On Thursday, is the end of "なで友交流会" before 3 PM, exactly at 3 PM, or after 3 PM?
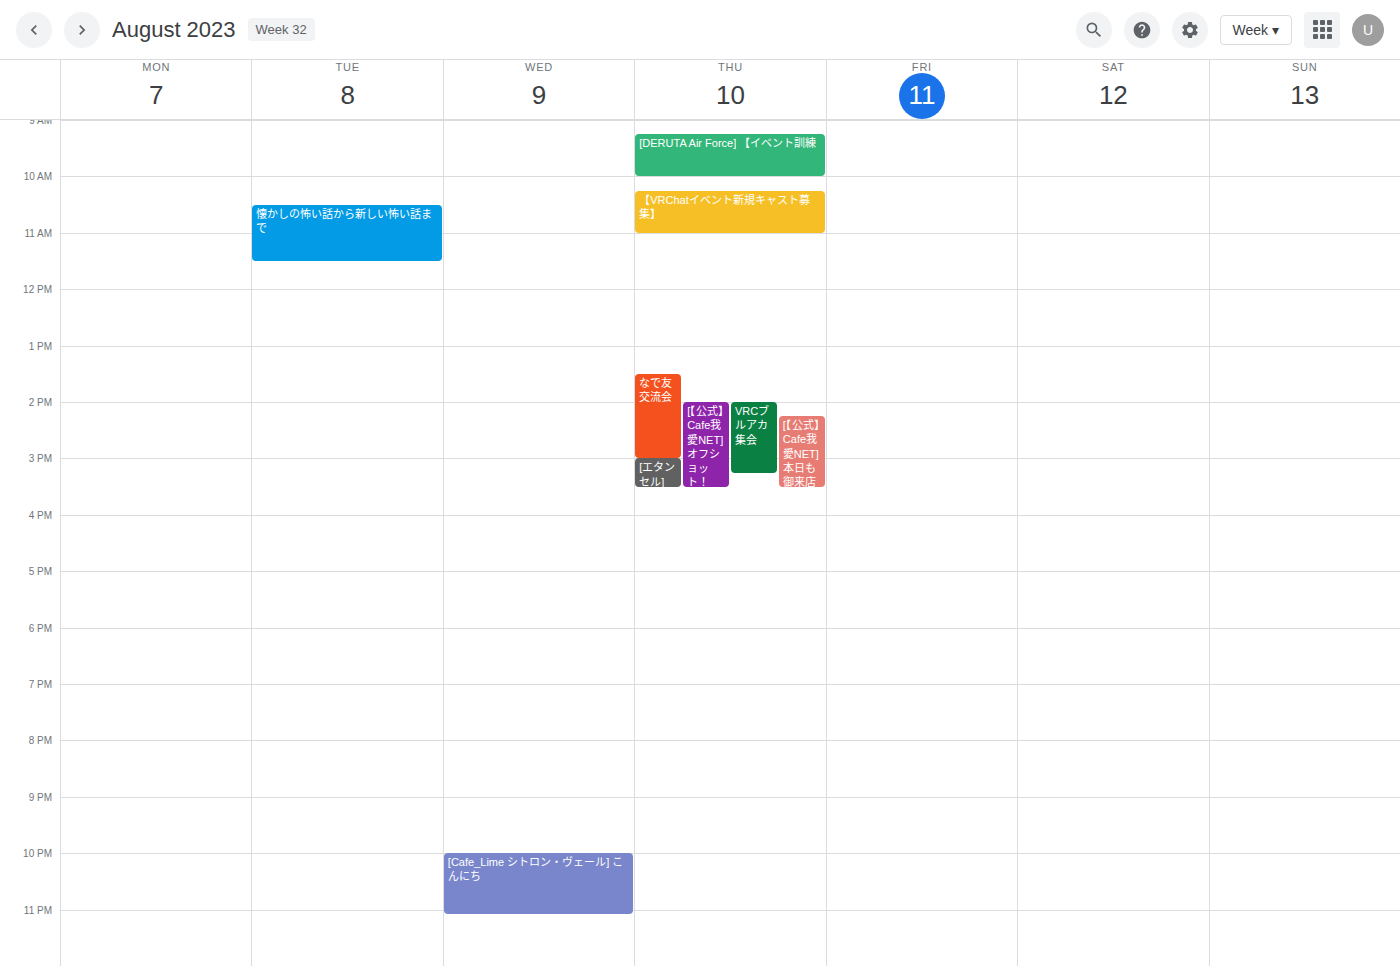
3:00 PM -- exactly at 3 PM, on the 3 PM line.